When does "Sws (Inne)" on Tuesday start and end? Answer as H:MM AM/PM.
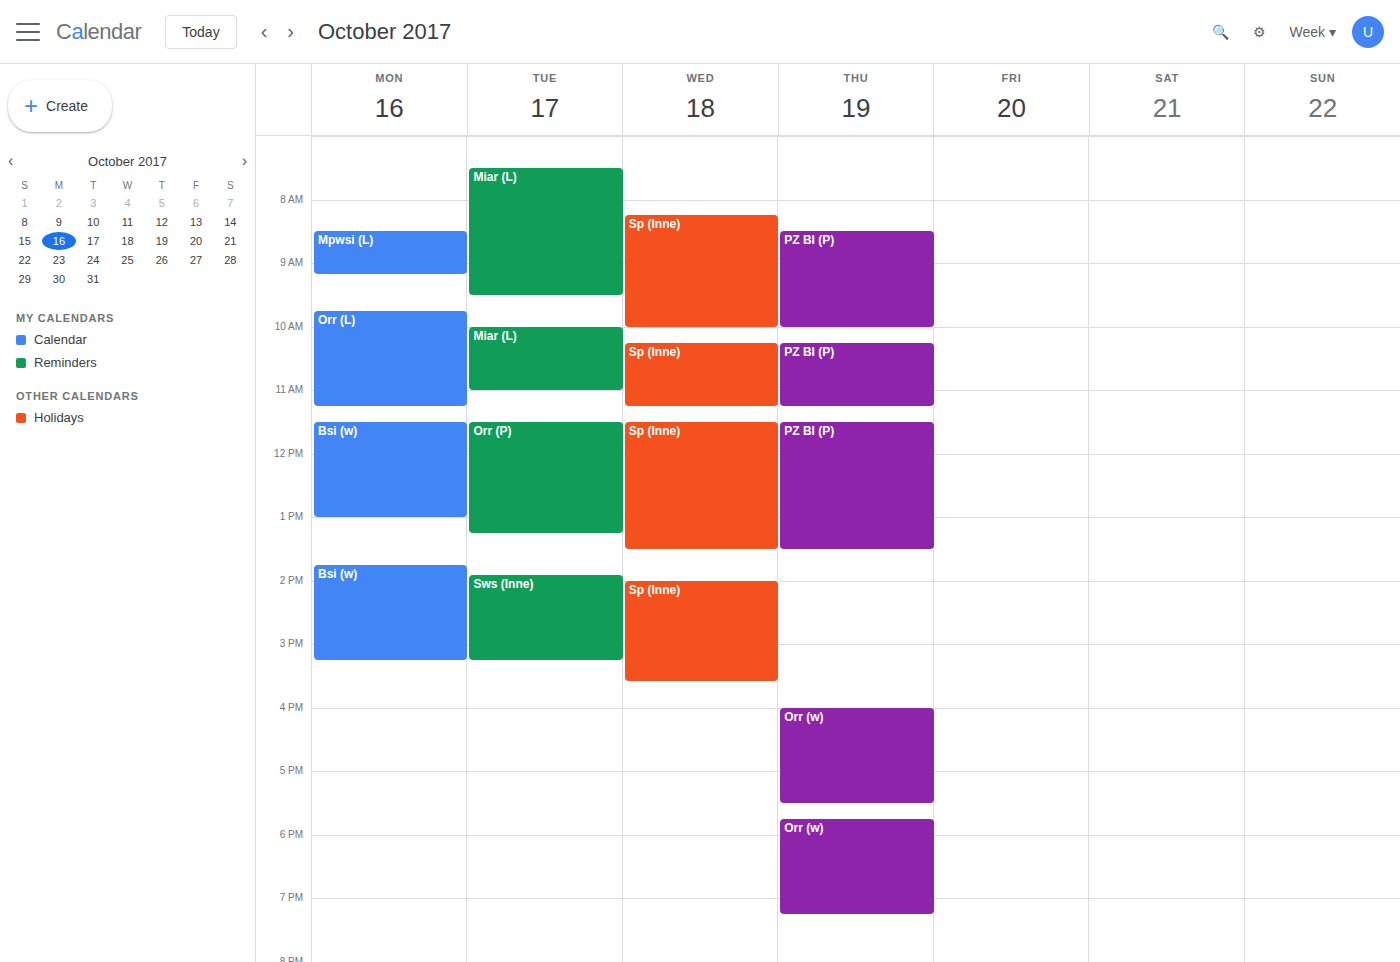
1:55 PM to 3:15 PM